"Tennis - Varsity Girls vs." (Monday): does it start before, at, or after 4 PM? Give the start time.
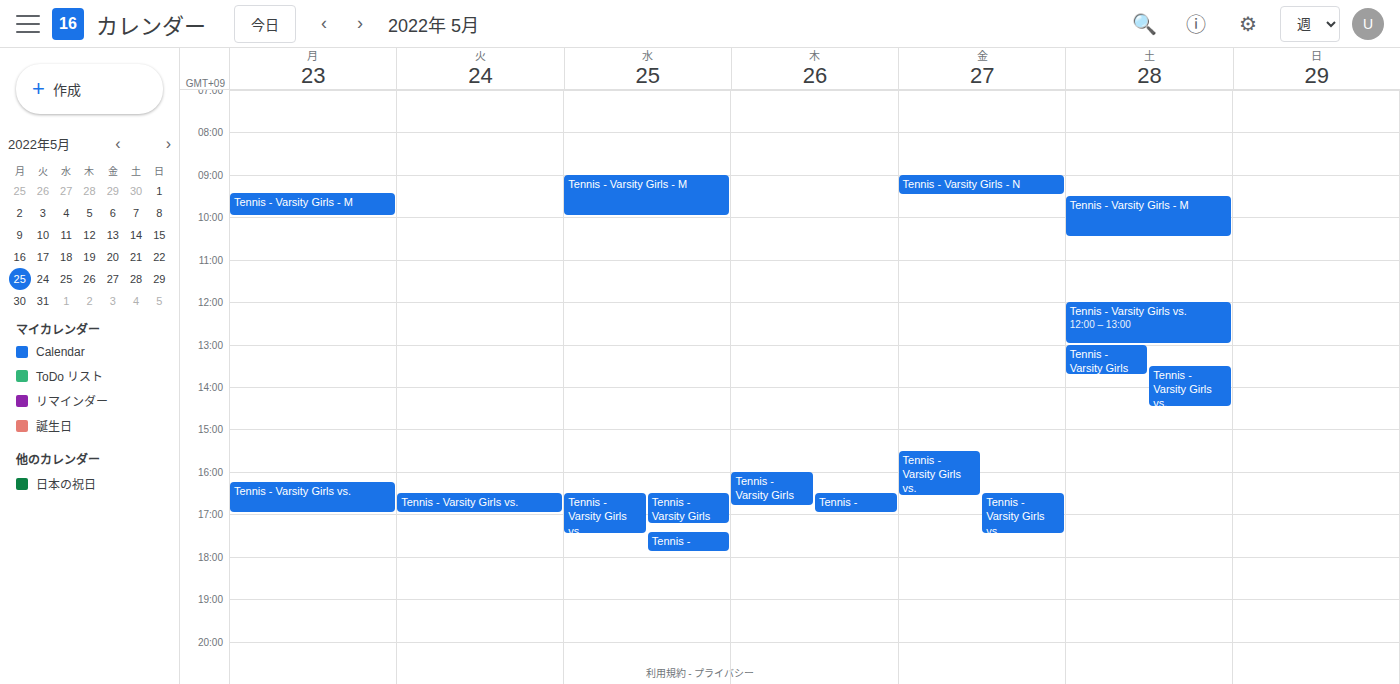
4:15 PM -- after 4 PM, 15 minutes below the 4 PM line.